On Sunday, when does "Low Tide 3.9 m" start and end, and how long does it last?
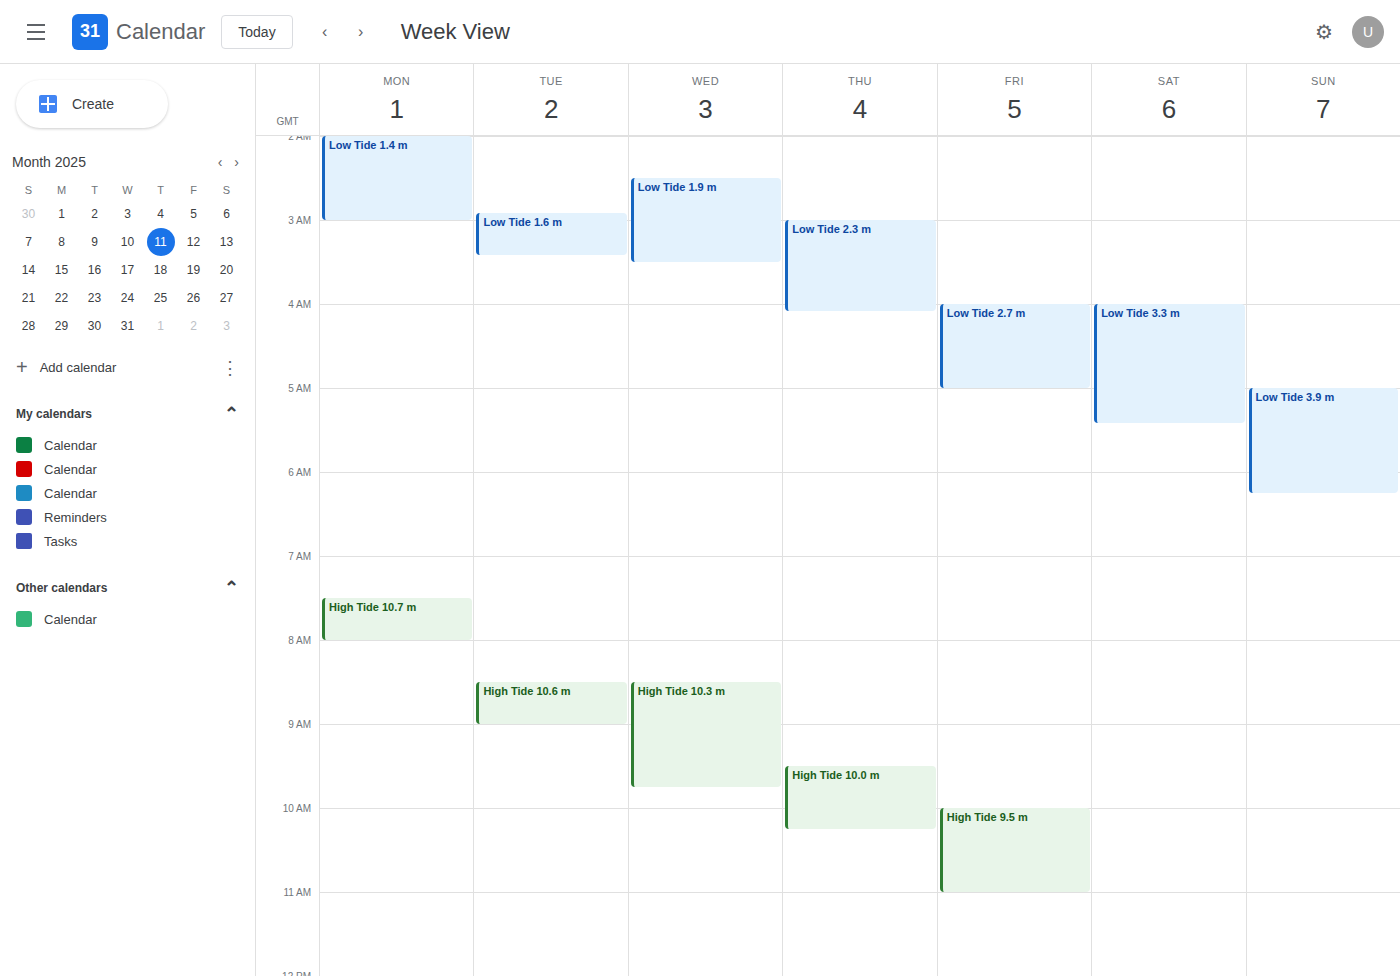
5:00 AM to 6:15 AM, 1 hour 15 minutes